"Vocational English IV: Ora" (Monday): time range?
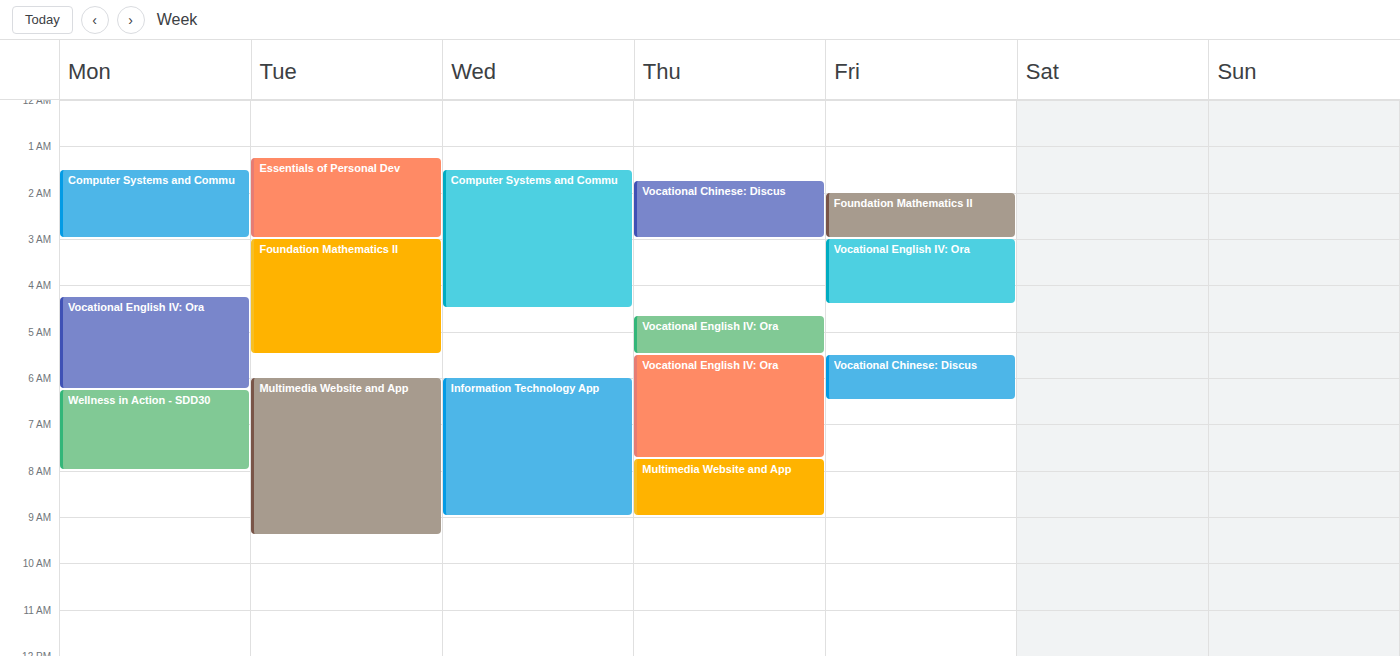
4:15 AM to 6:15 AM